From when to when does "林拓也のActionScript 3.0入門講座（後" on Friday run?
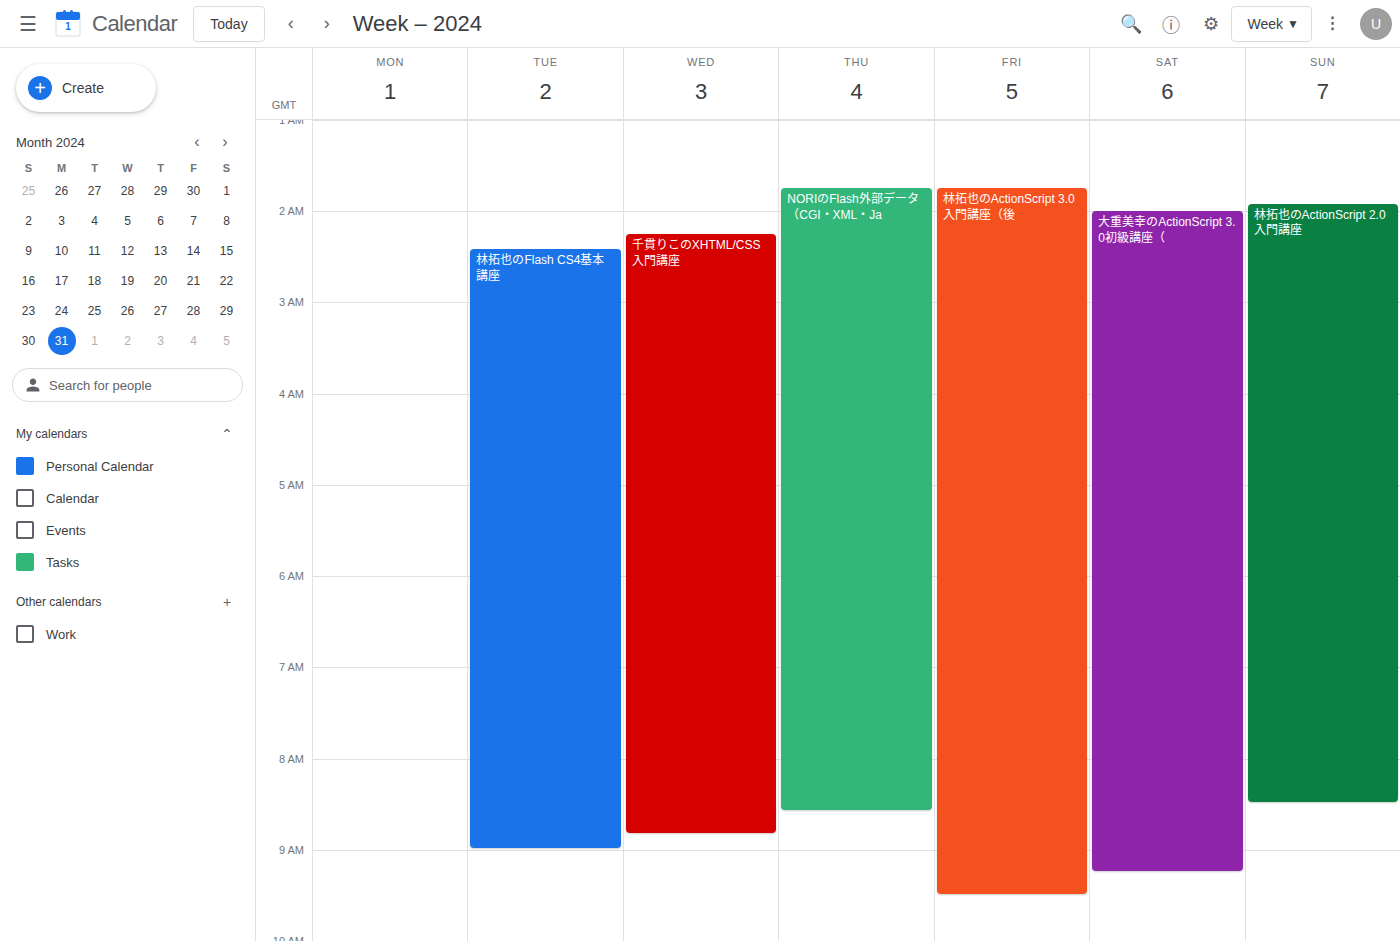
01:45 to 09:30